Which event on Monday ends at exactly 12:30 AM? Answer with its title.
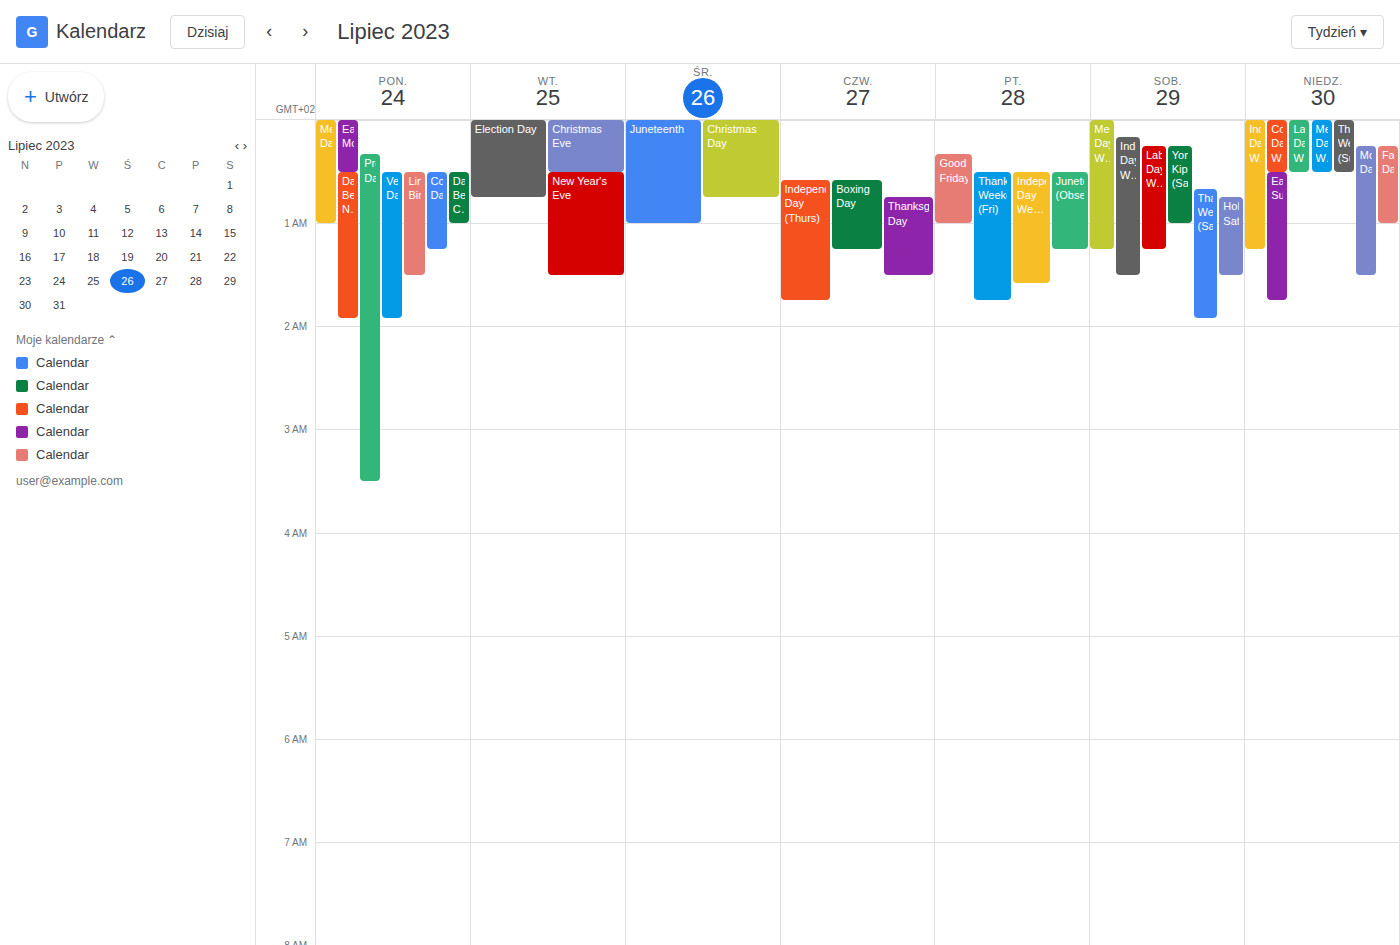
"Easter Monday"